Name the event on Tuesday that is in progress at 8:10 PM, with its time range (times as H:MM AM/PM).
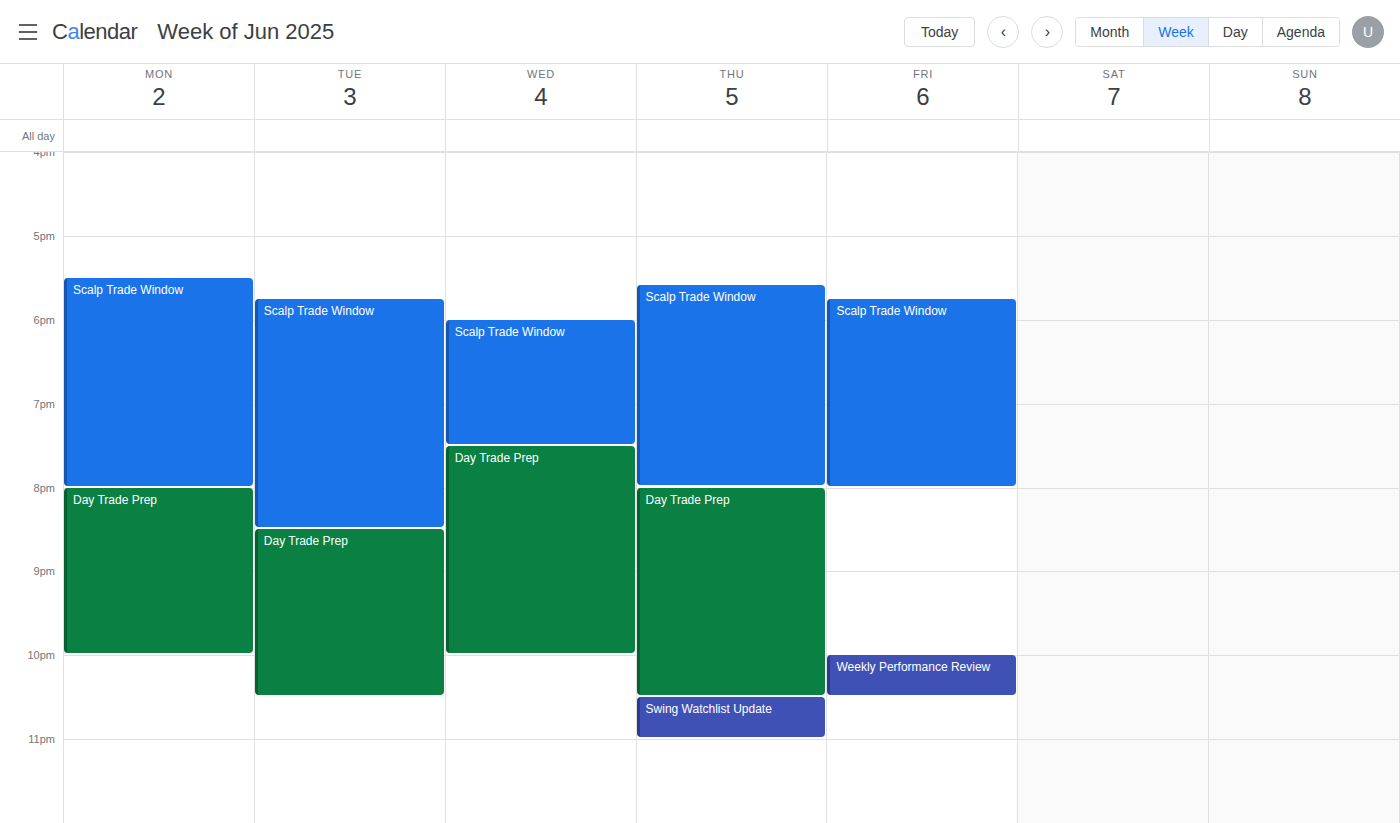
"Scalp Trade Window", 5:45 PM to 8:30 PM